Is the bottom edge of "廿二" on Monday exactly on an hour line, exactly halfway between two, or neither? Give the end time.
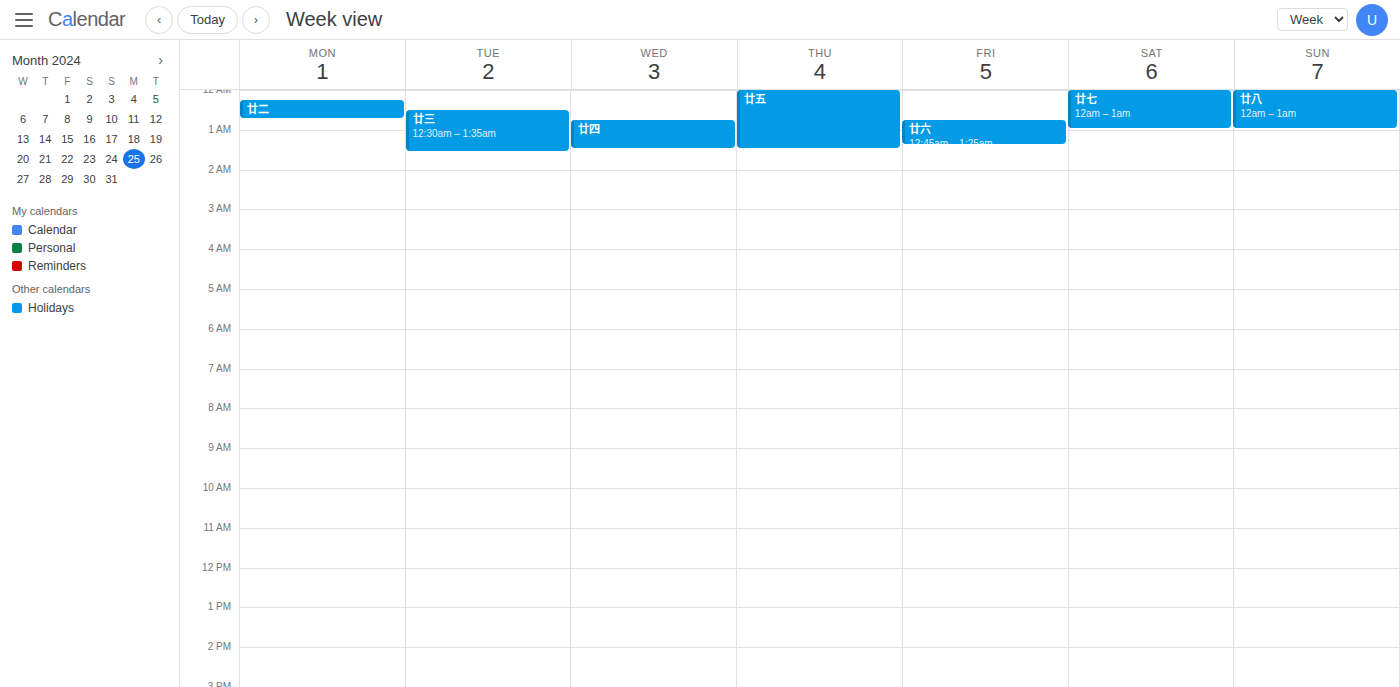
00:45 -- neither: three quarters of the way from the 00:00 line to the 01:00 line.